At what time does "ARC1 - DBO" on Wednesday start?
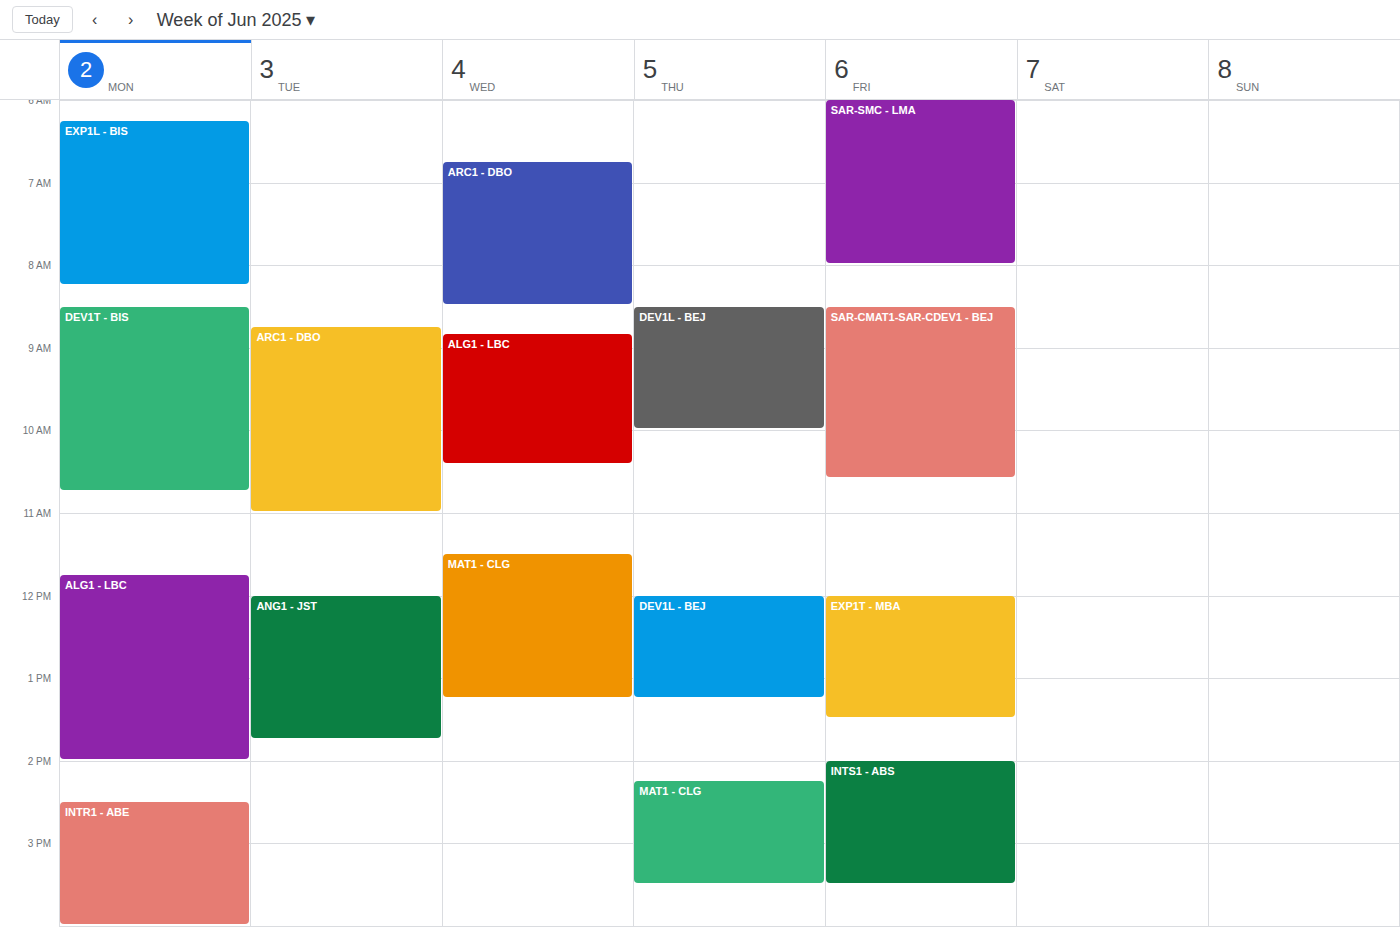
6:45 AM